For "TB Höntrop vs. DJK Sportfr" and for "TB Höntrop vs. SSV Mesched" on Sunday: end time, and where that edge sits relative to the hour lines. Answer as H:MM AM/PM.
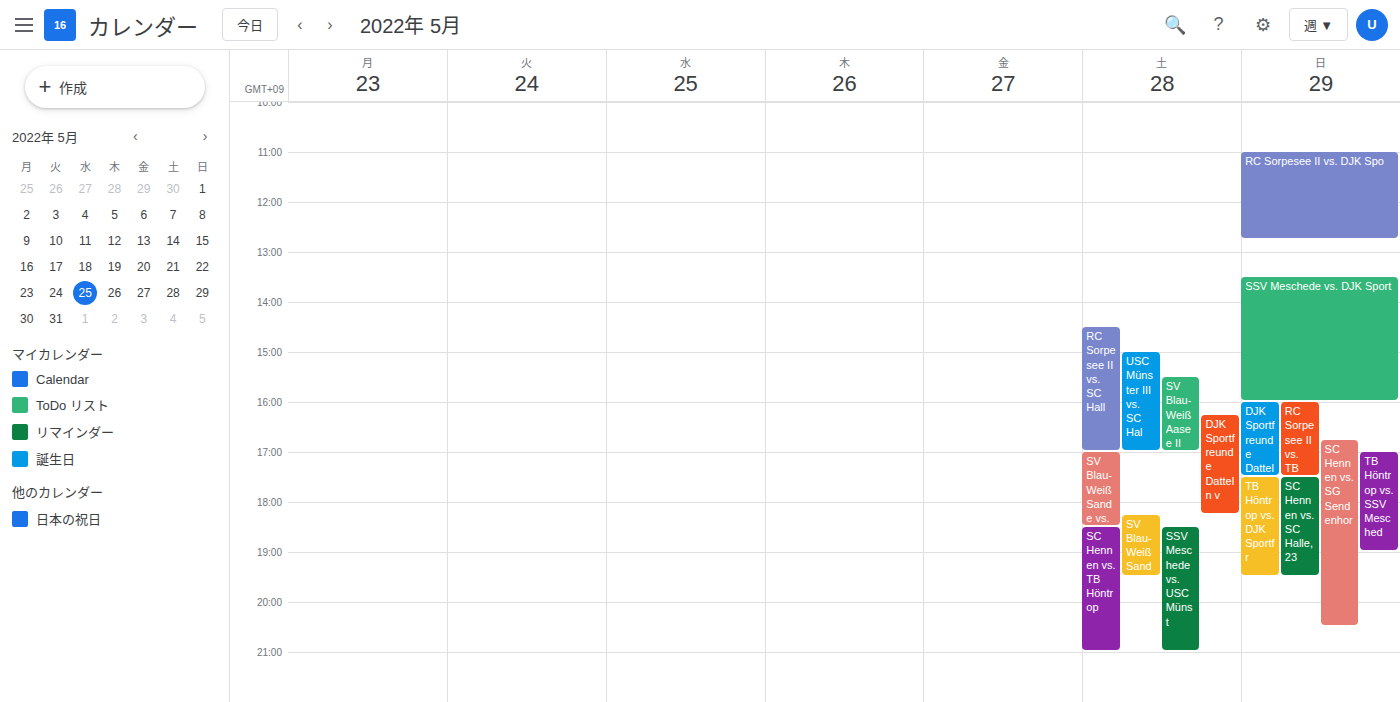
"TB Höntrop vs. DJK Sportfr": 7:30 PM, halfway between the 7 PM and 8 PM lines. "TB Höntrop vs. SSV Mesched": 7:00 PM, exactly on the 7 PM line.